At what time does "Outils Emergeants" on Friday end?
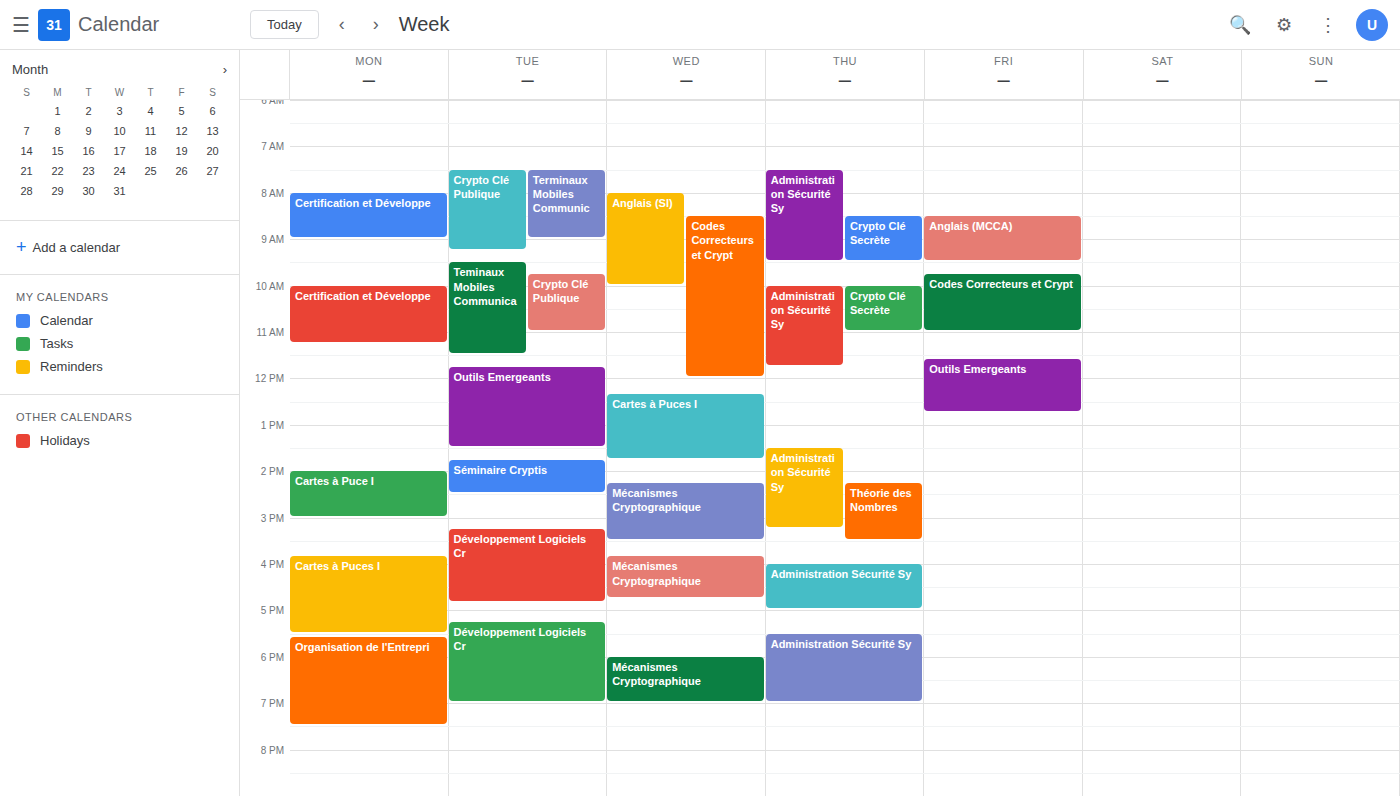
12:45 PM